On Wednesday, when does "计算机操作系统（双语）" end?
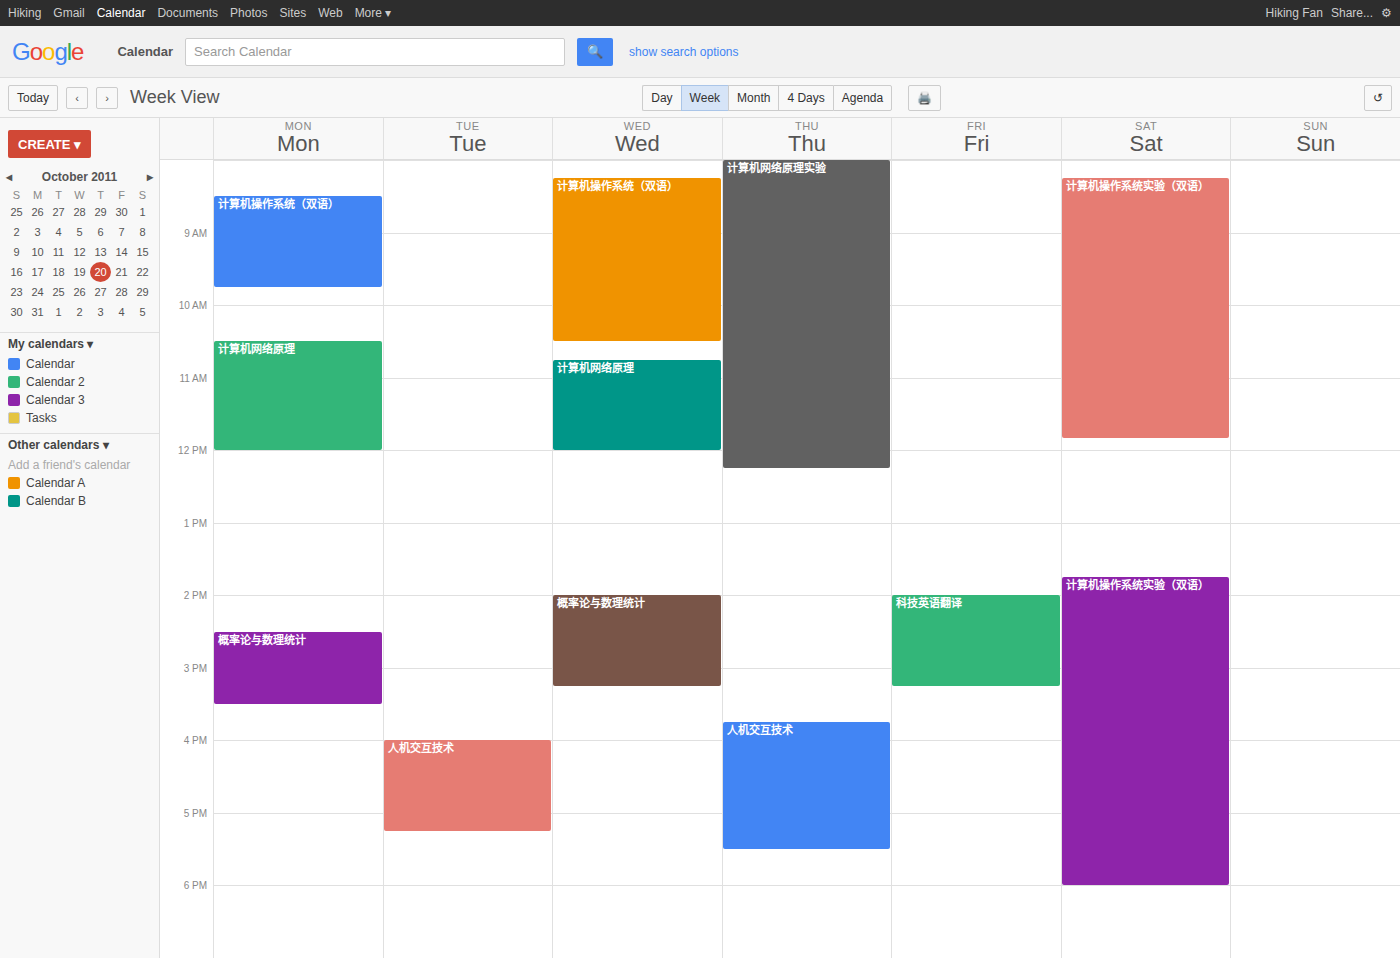
10:30 AM